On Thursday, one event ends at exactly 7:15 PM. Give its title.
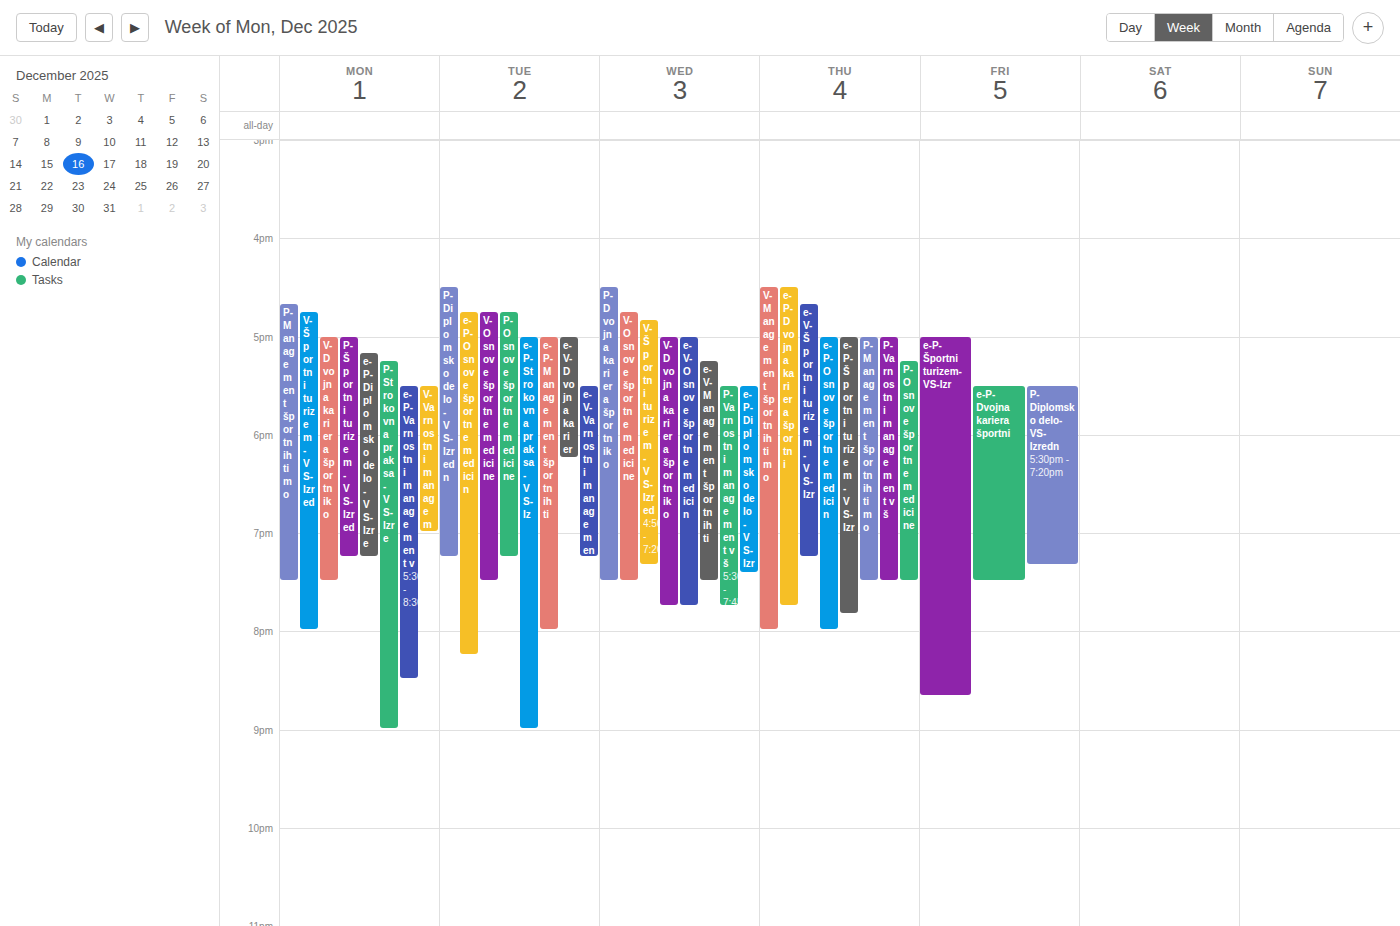
"e-V-Športni turizem-VS-Izr"